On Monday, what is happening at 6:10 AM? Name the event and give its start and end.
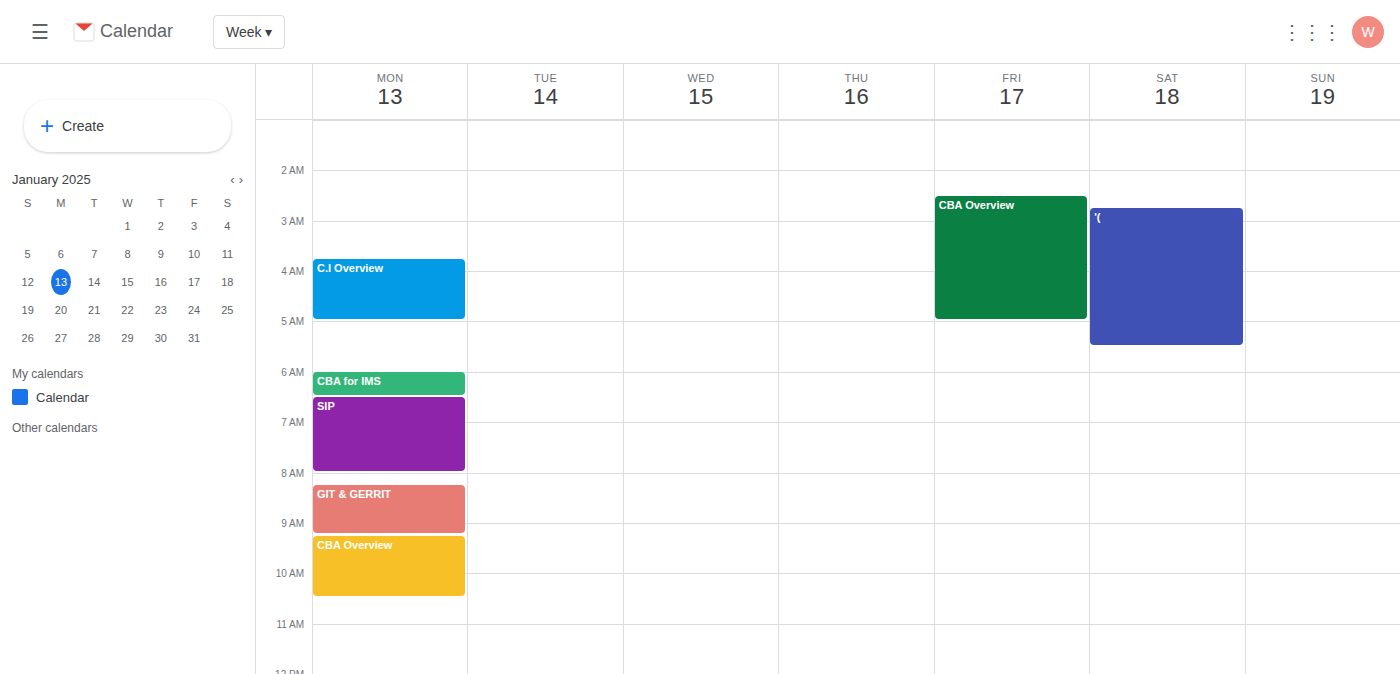
"CBA for IMS", 6:00 AM to 6:30 AM